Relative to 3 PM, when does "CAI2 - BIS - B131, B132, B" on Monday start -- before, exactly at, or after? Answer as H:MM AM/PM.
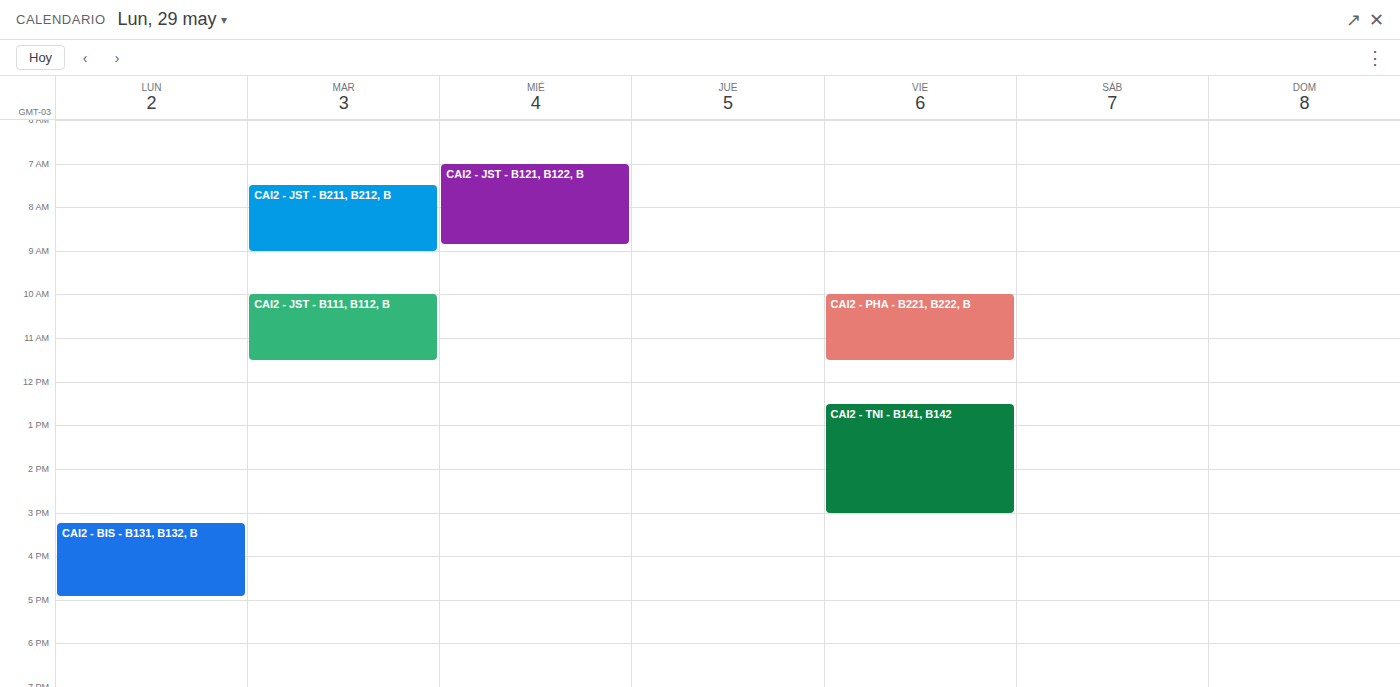
3:15 PM -- after 3 PM, 15 minutes below the 3 PM line.